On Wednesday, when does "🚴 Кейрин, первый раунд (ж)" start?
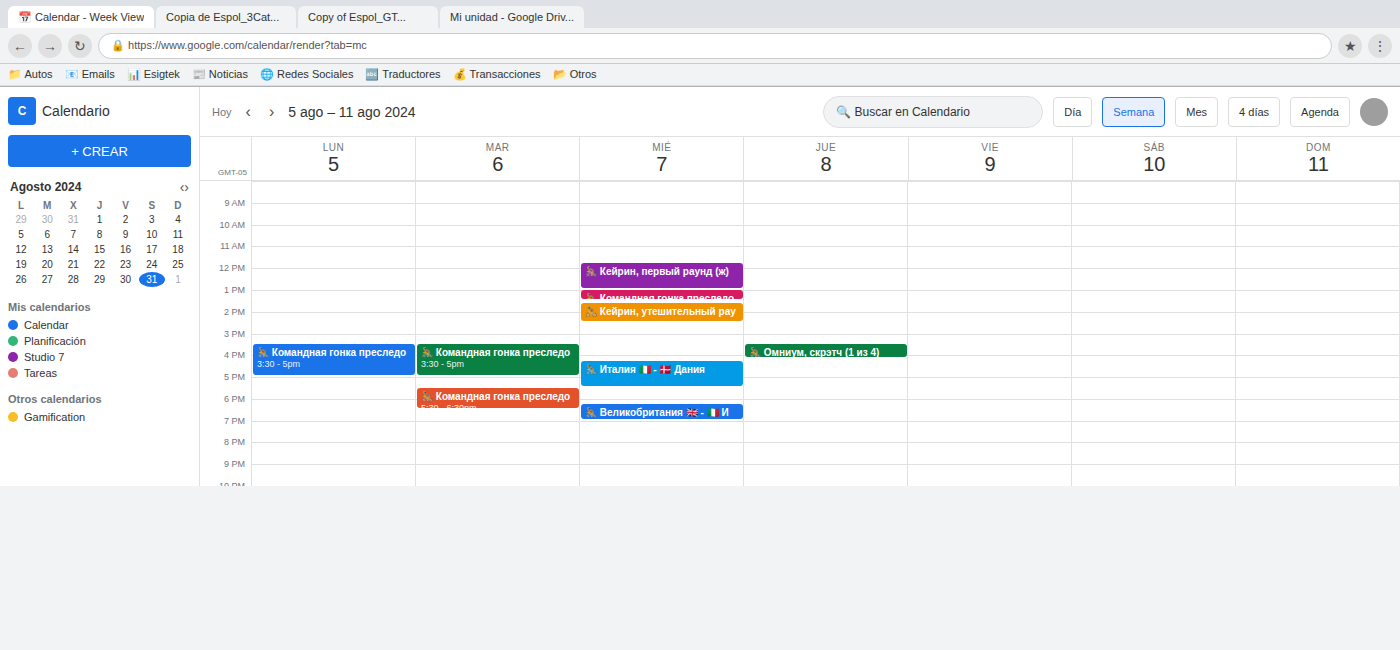
11:45 AM